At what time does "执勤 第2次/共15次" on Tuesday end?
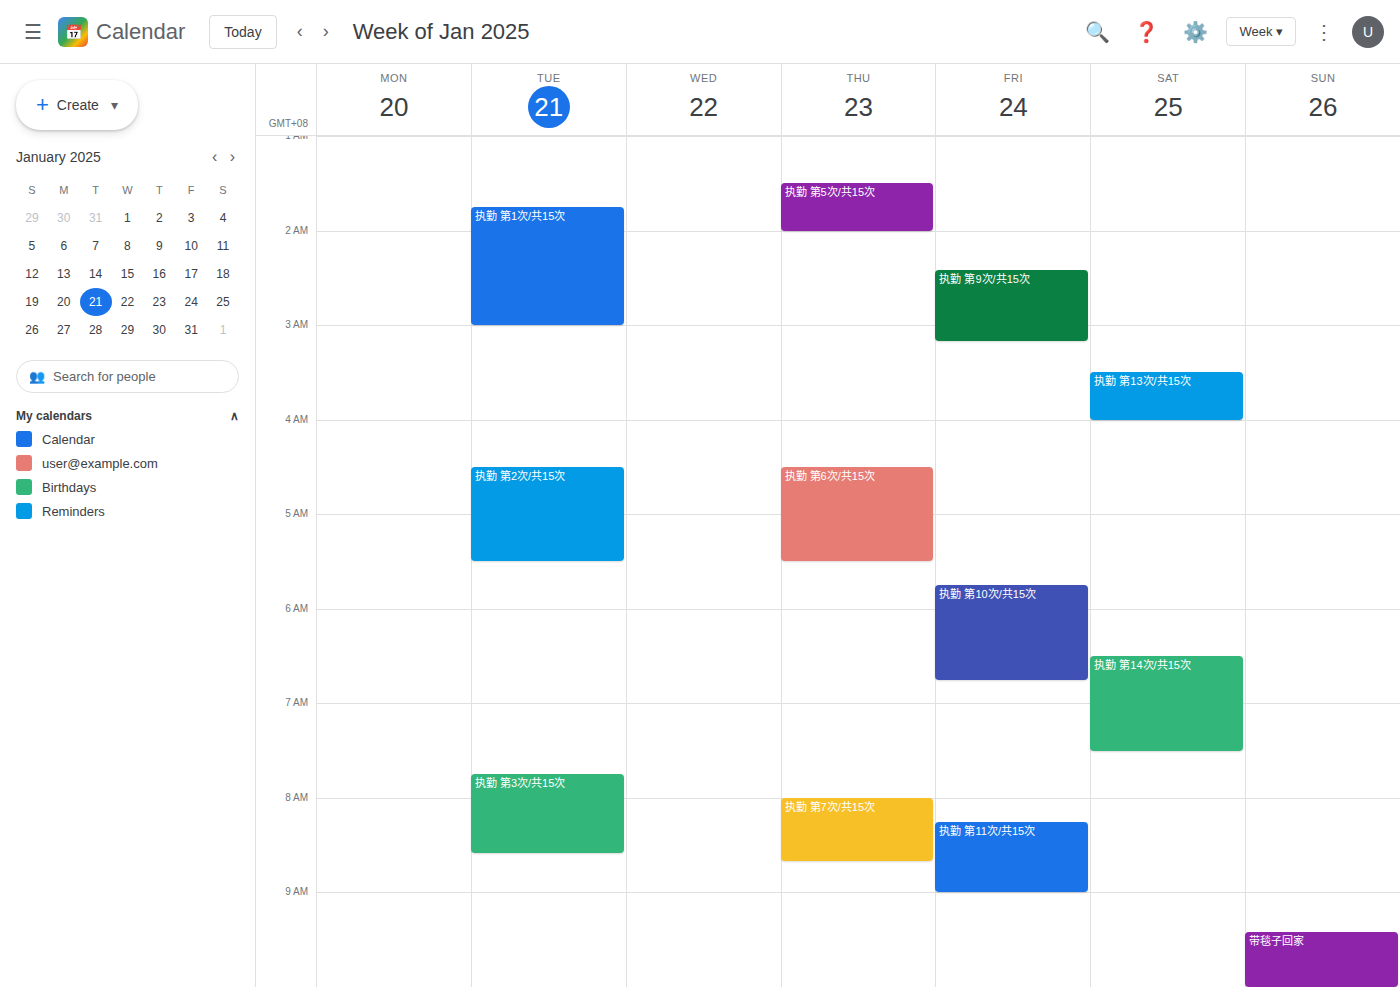
5:30 AM